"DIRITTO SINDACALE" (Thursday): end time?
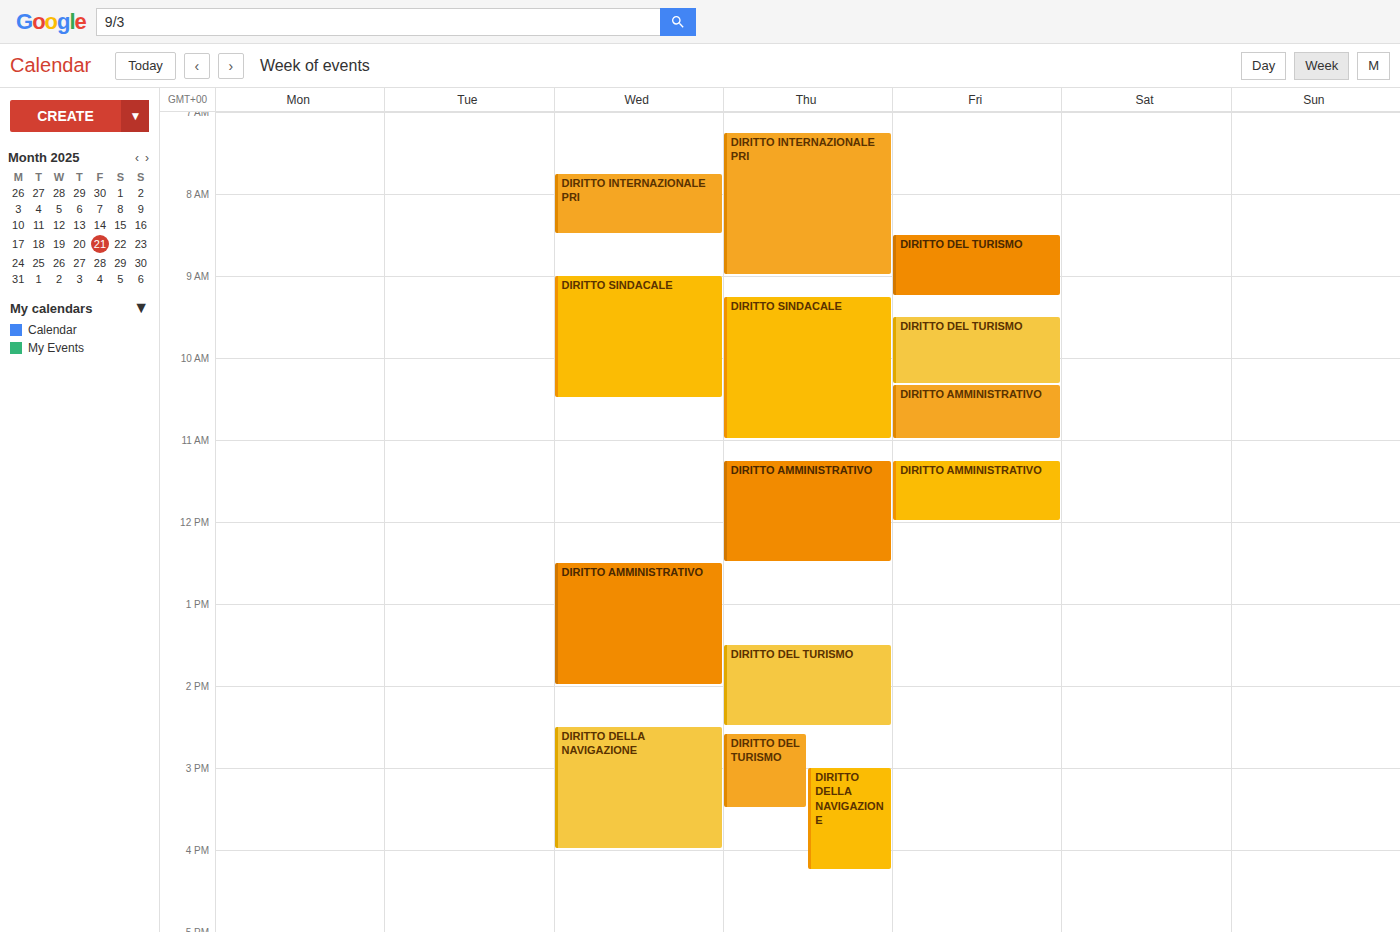
11:00